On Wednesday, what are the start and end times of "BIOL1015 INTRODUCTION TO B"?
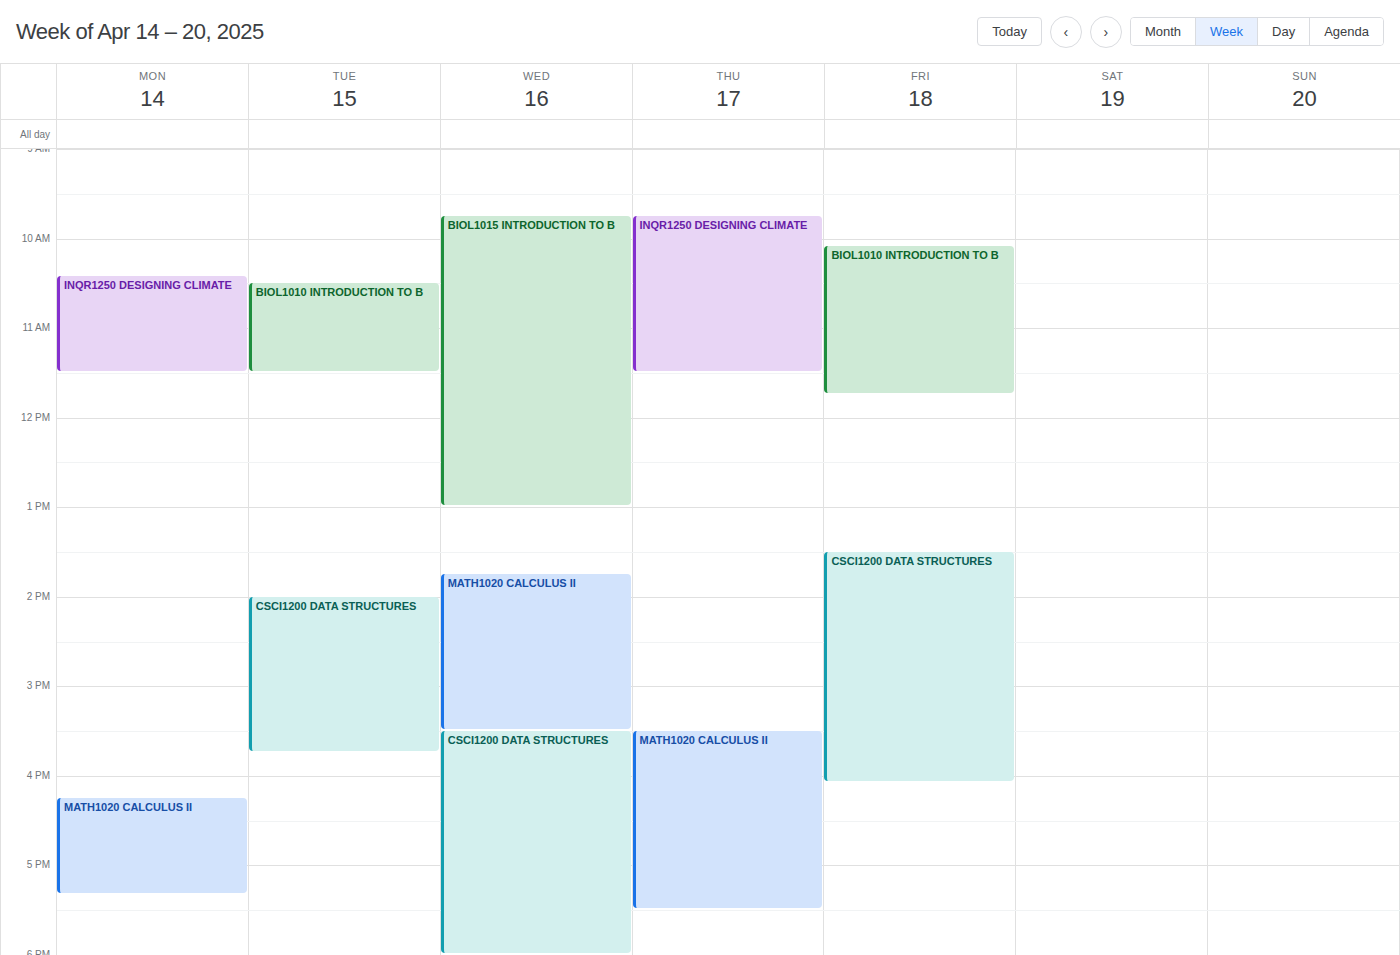
09:45 to 13:00